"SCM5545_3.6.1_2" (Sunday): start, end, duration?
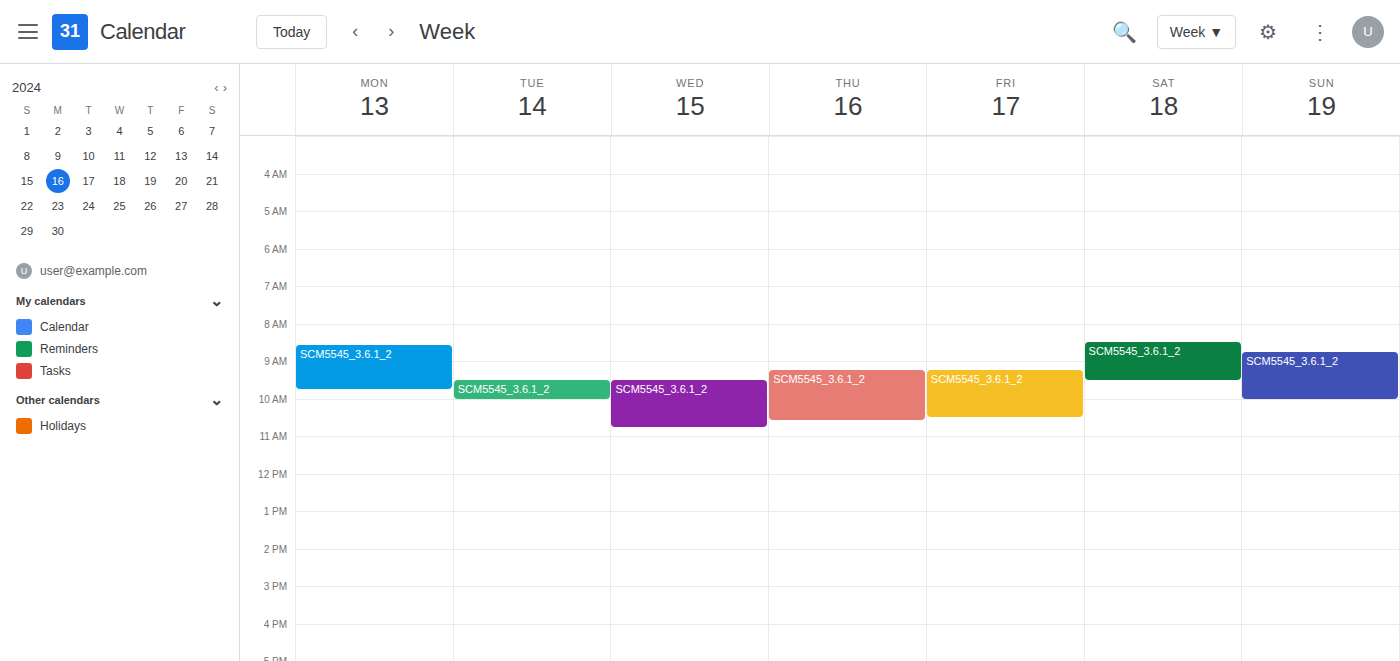
08:45 to 10:00, 1 hour 15 minutes